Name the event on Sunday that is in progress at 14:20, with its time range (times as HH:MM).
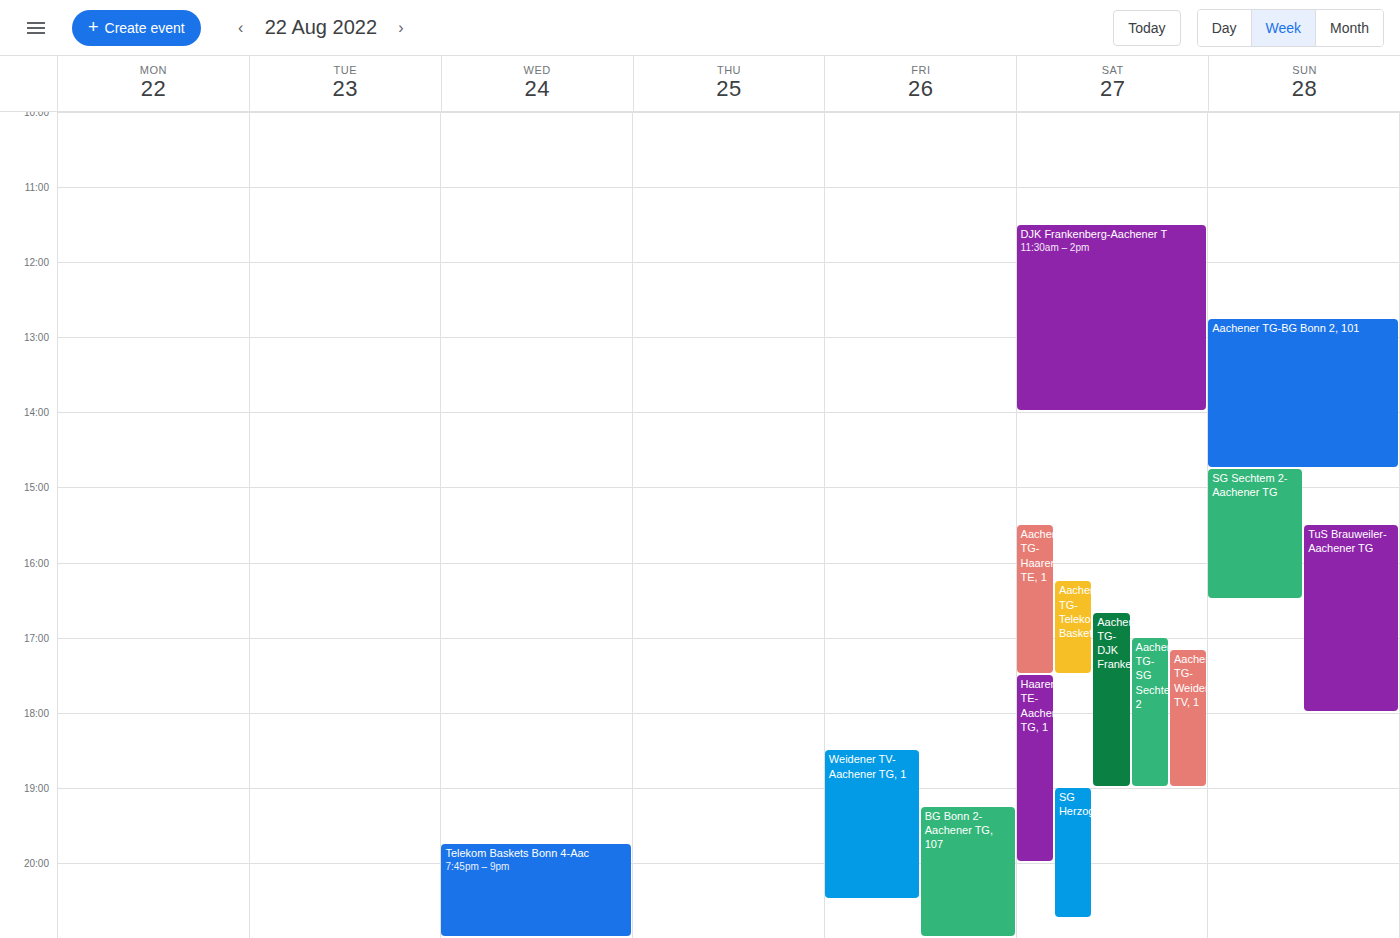
"Aachener TG-BG Bonn 2, 101", 12:45 to 14:45